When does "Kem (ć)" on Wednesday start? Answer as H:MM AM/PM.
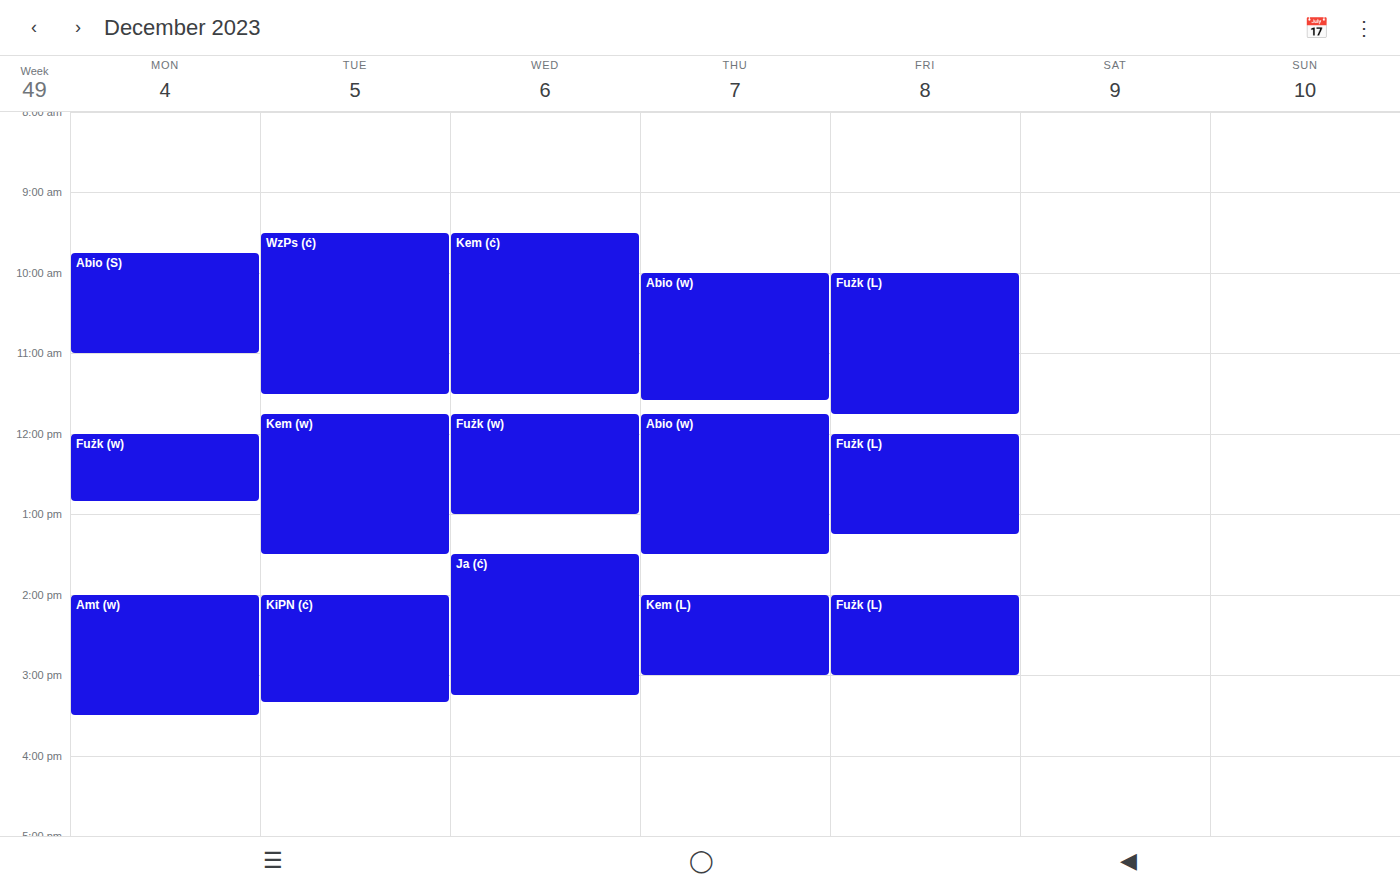
9:30 AM